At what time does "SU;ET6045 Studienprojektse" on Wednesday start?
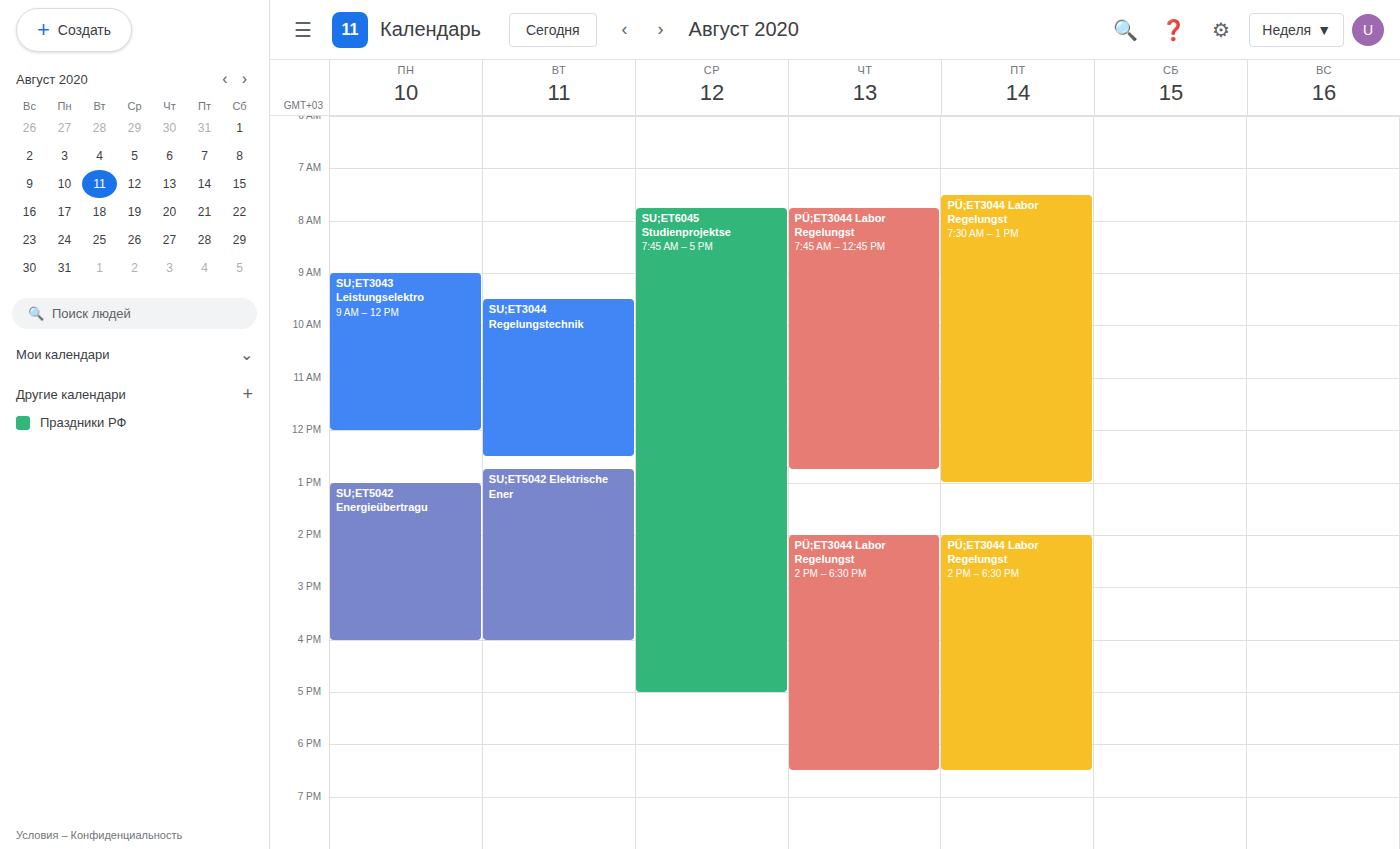
7:45 AM